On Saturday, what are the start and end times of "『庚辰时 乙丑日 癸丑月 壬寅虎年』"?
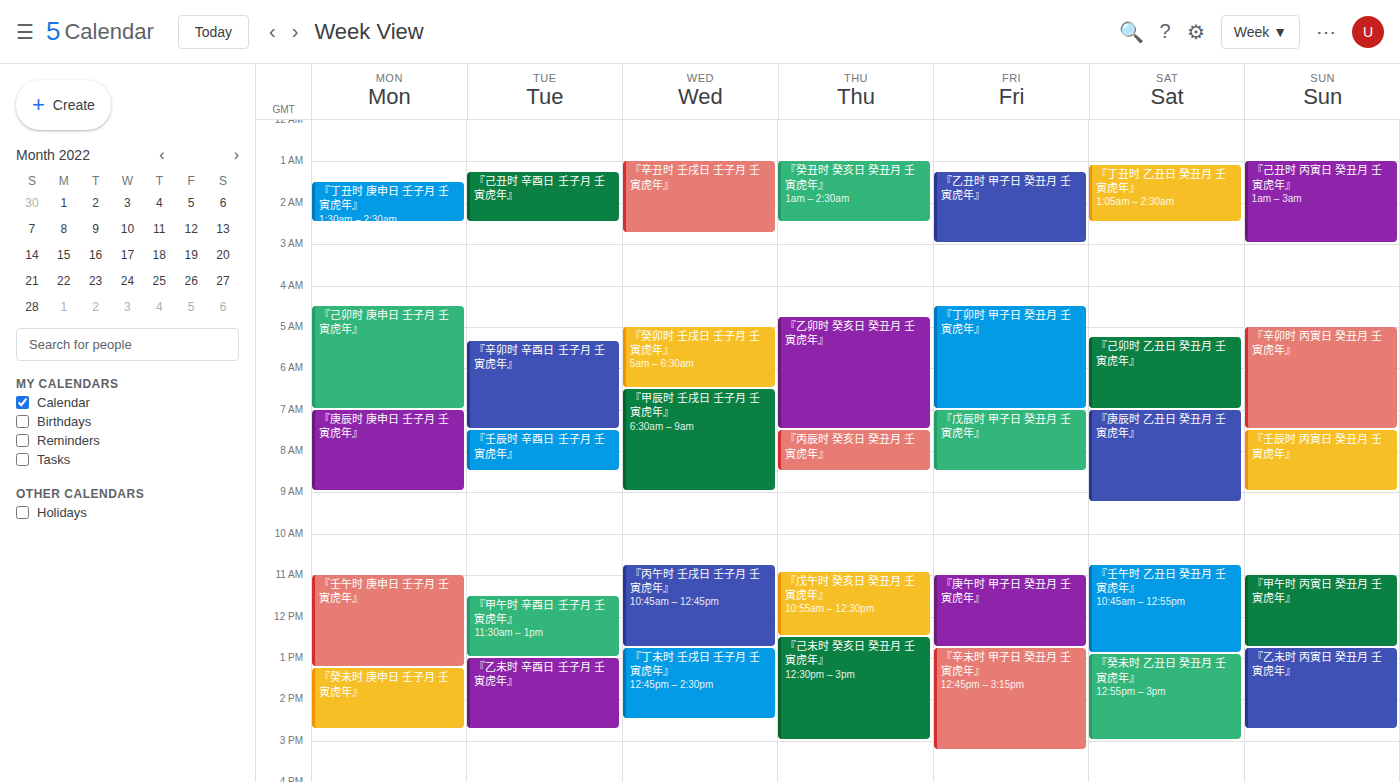
07:00 to 09:15